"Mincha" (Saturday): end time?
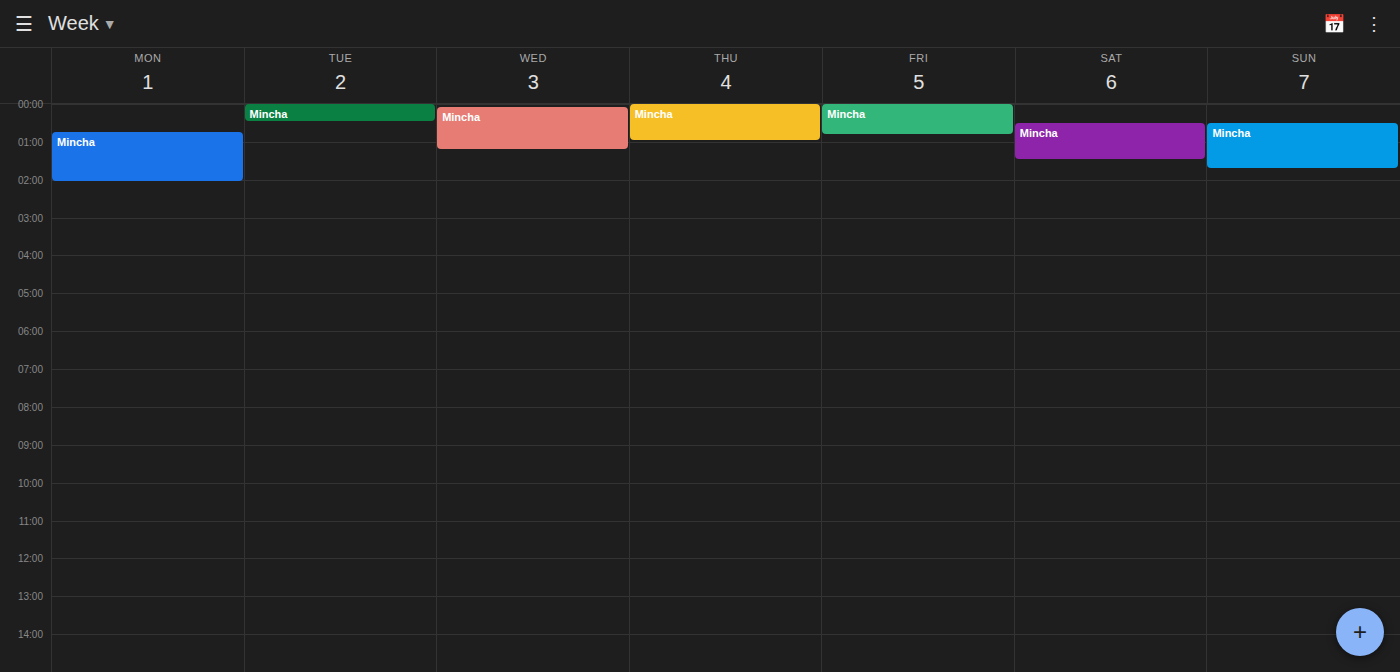
1:30 AM